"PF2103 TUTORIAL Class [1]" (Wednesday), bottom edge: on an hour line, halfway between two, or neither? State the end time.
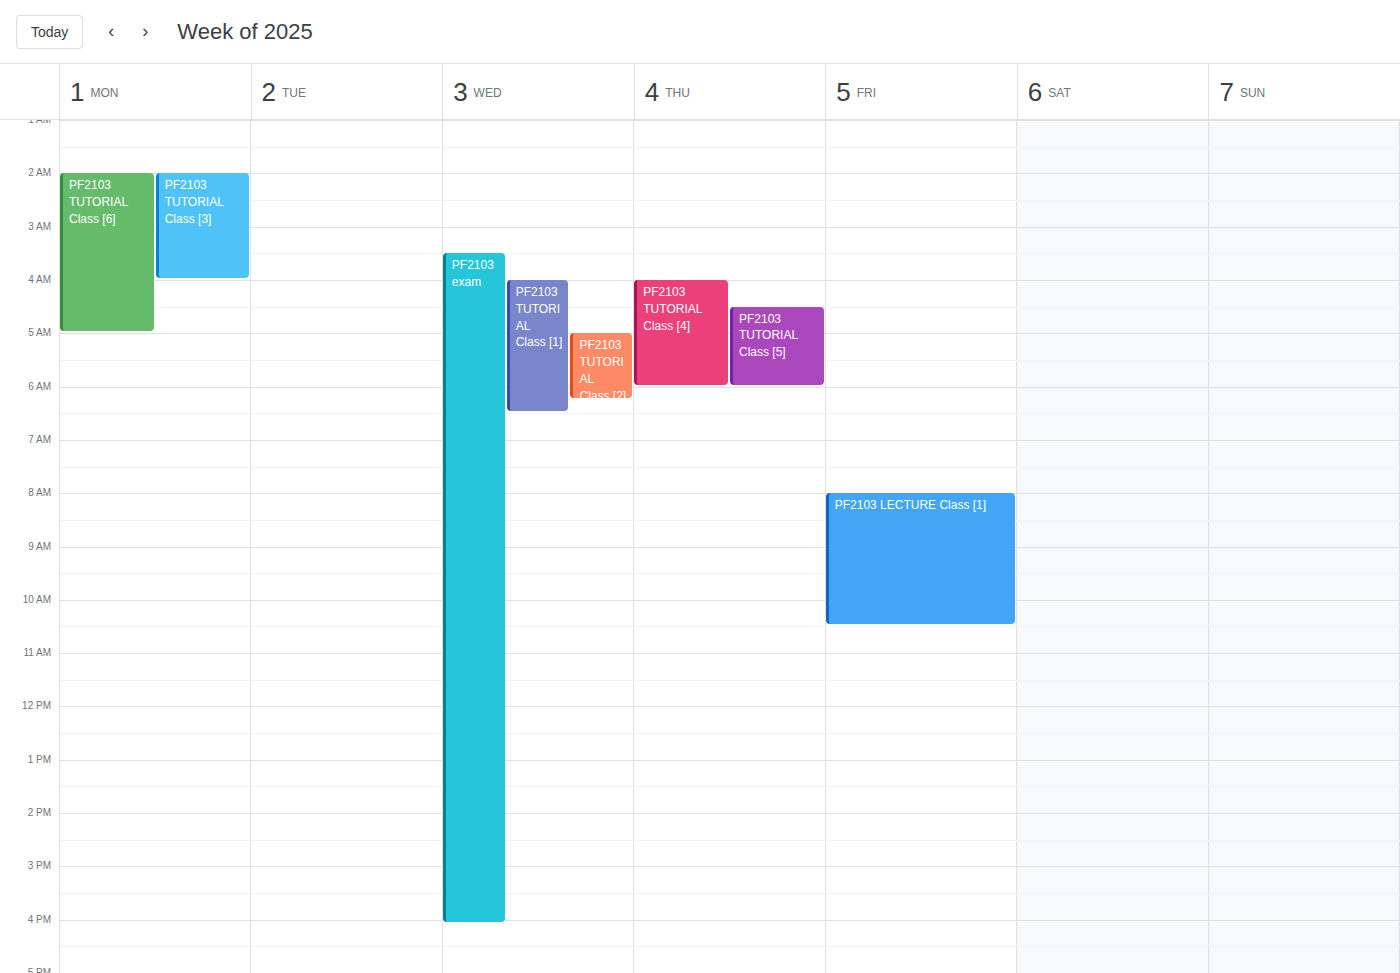
6:30 AM -- halfway between the 6 AM and 7 AM lines.